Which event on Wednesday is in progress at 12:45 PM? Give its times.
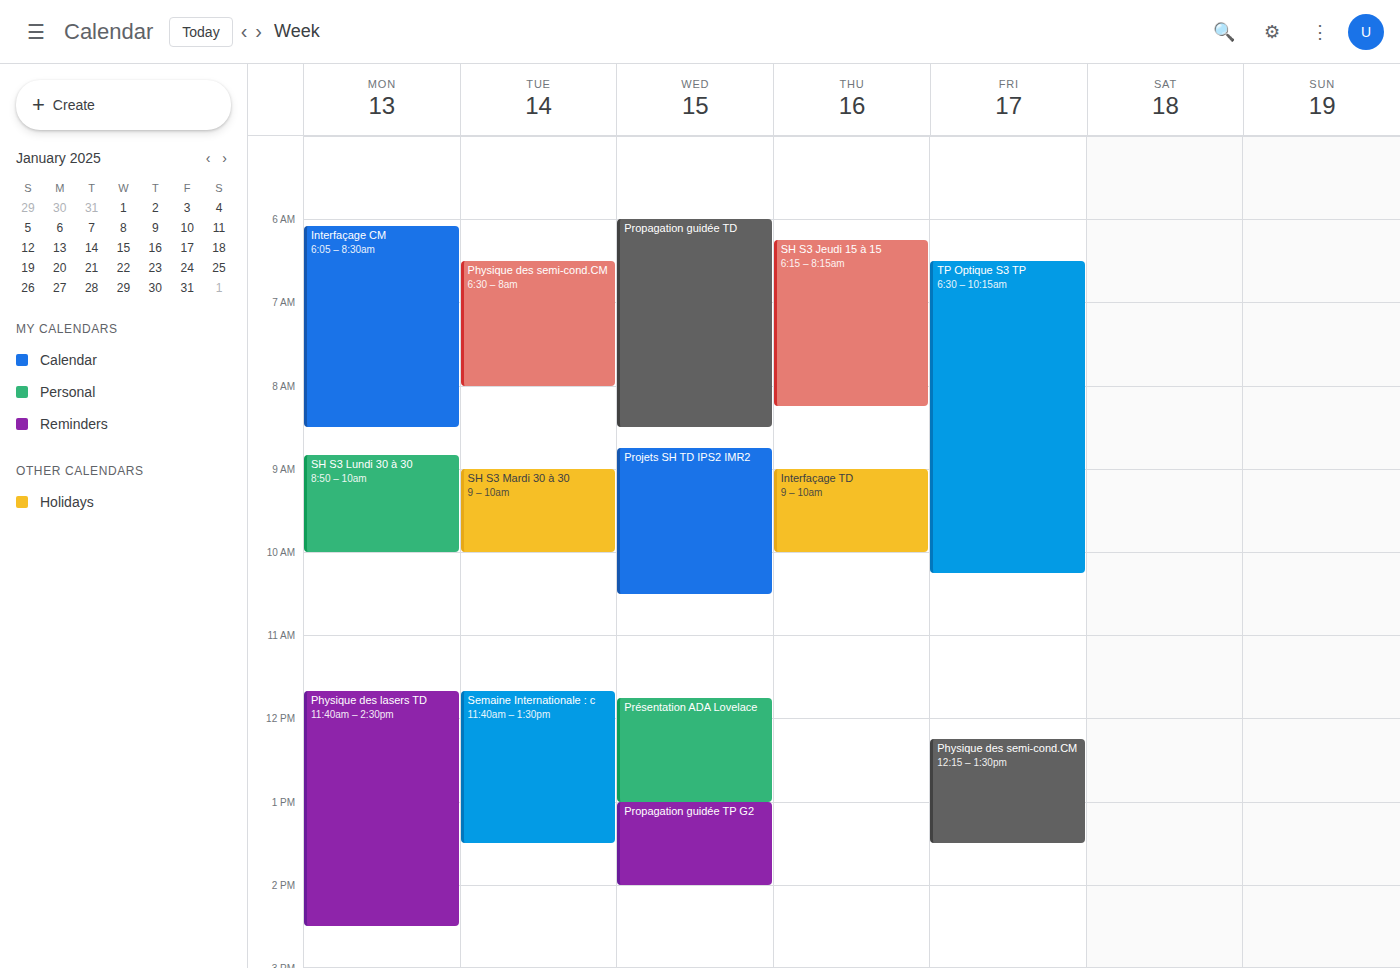
"Présentation ADA Lovelace", 11:45 AM to 1:00 PM